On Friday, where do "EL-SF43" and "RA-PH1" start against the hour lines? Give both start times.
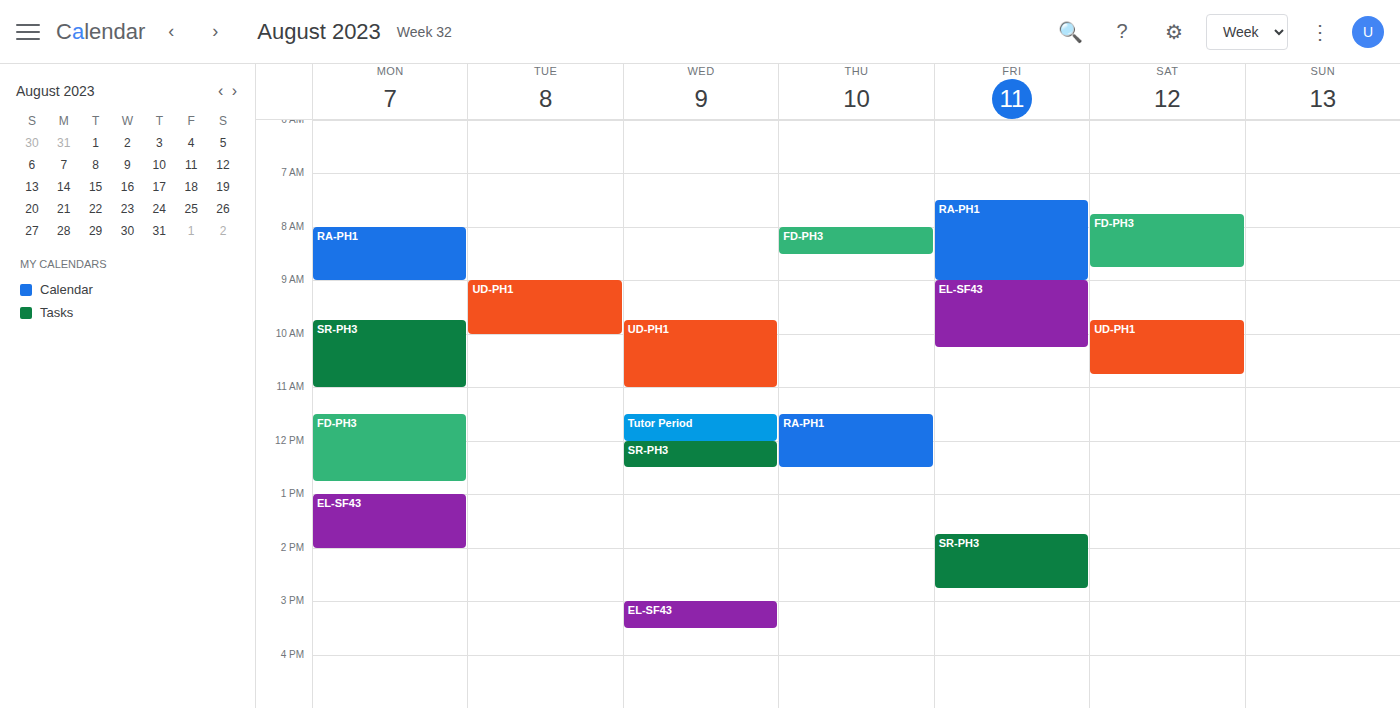
"EL-SF43": 9:00 AM, exactly on the 9 AM line. "RA-PH1": 7:30 AM, halfway between the 7 AM and 8 AM lines.